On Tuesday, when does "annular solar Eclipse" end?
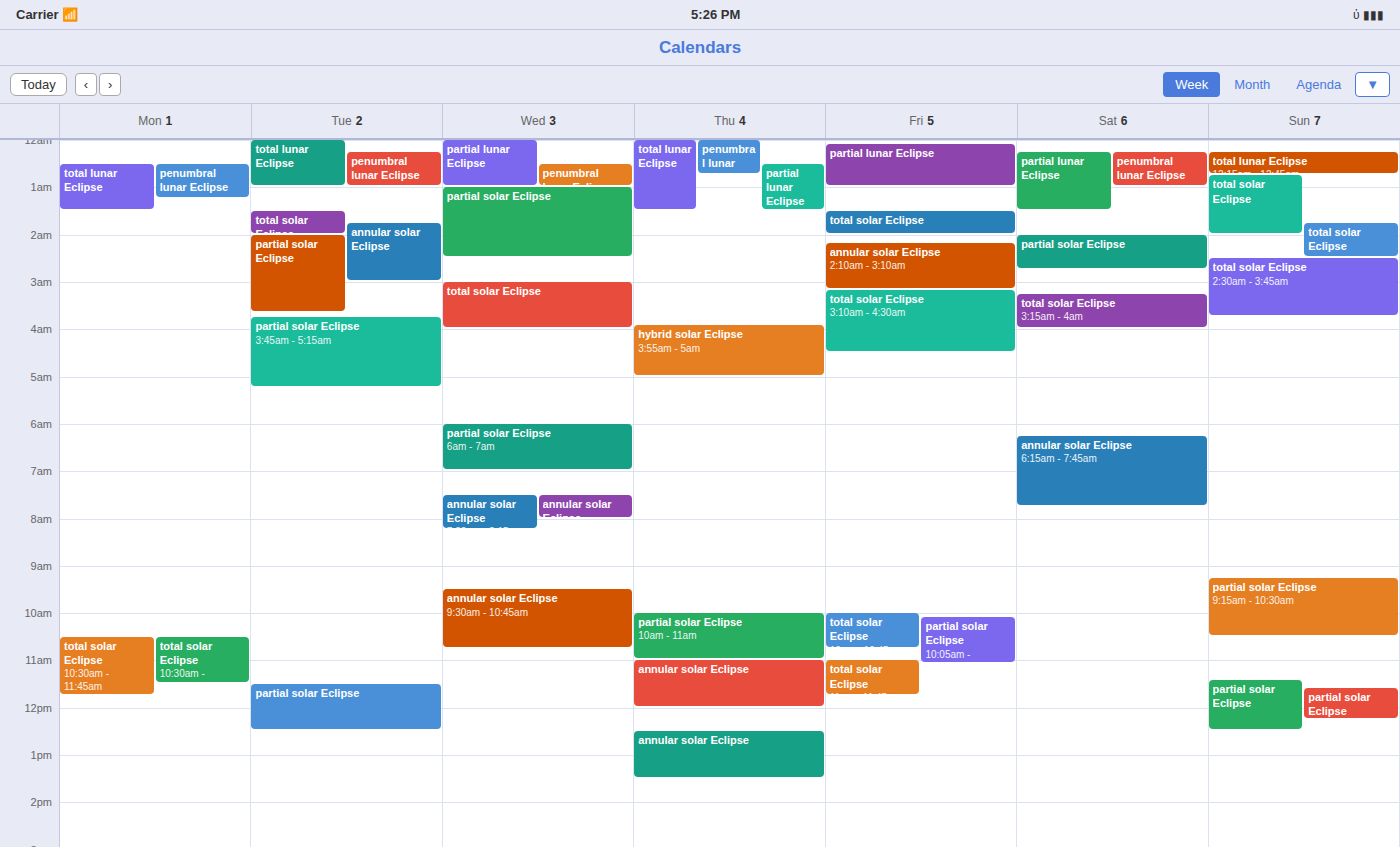
3:00 AM